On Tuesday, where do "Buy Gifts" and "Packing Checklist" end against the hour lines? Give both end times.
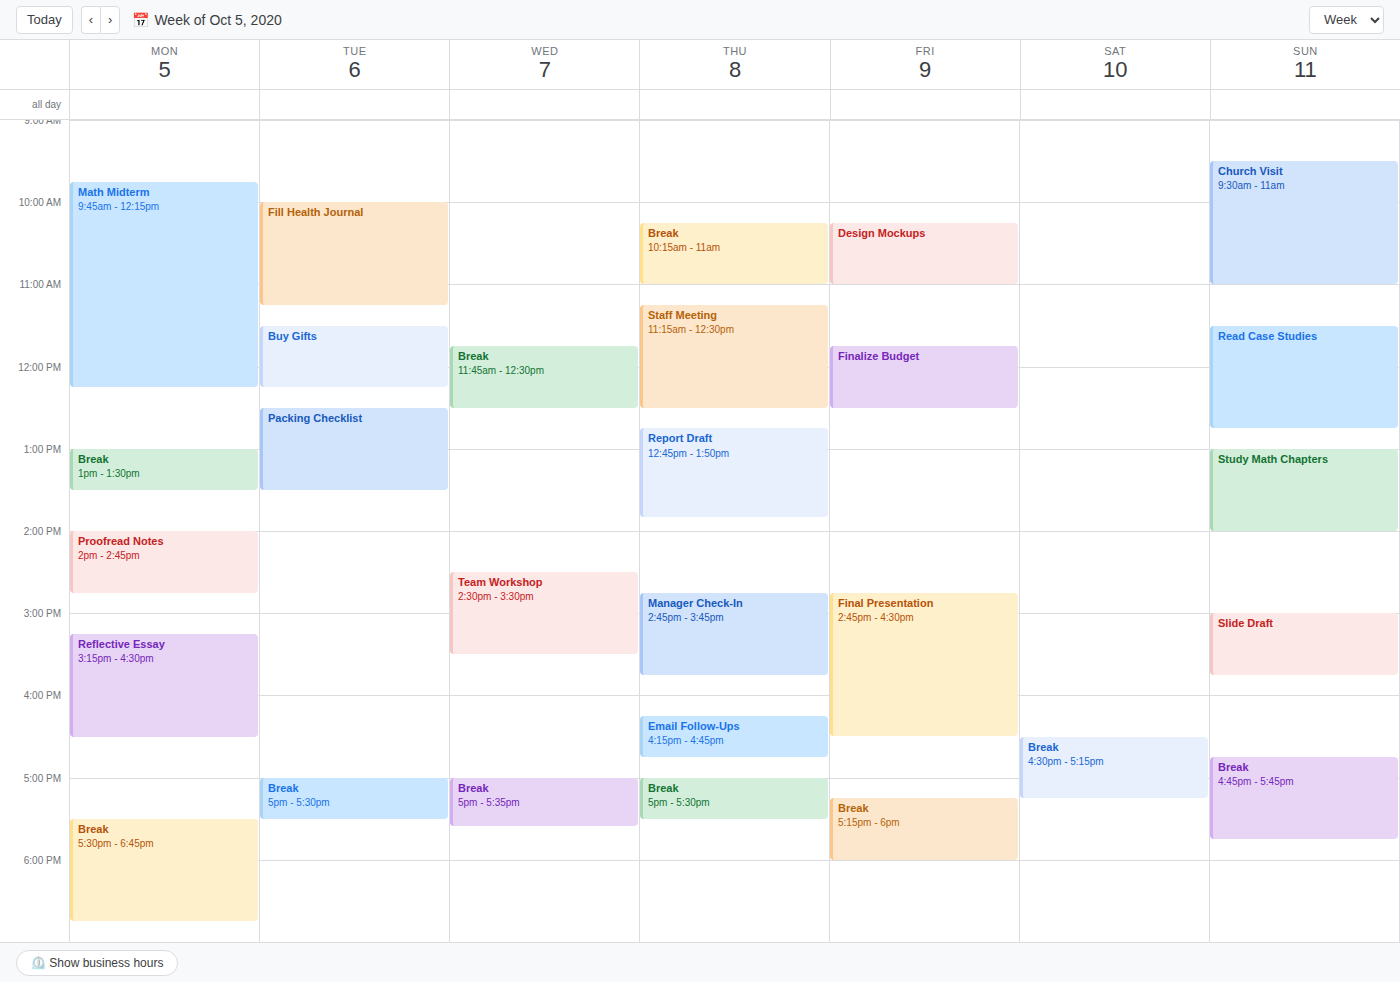
"Buy Gifts": 12:15 PM, neither: a quarter of the way from the 12 PM line to the 1 PM line. "Packing Checklist": 1:30 PM, halfway between the 1 PM and 2 PM lines.